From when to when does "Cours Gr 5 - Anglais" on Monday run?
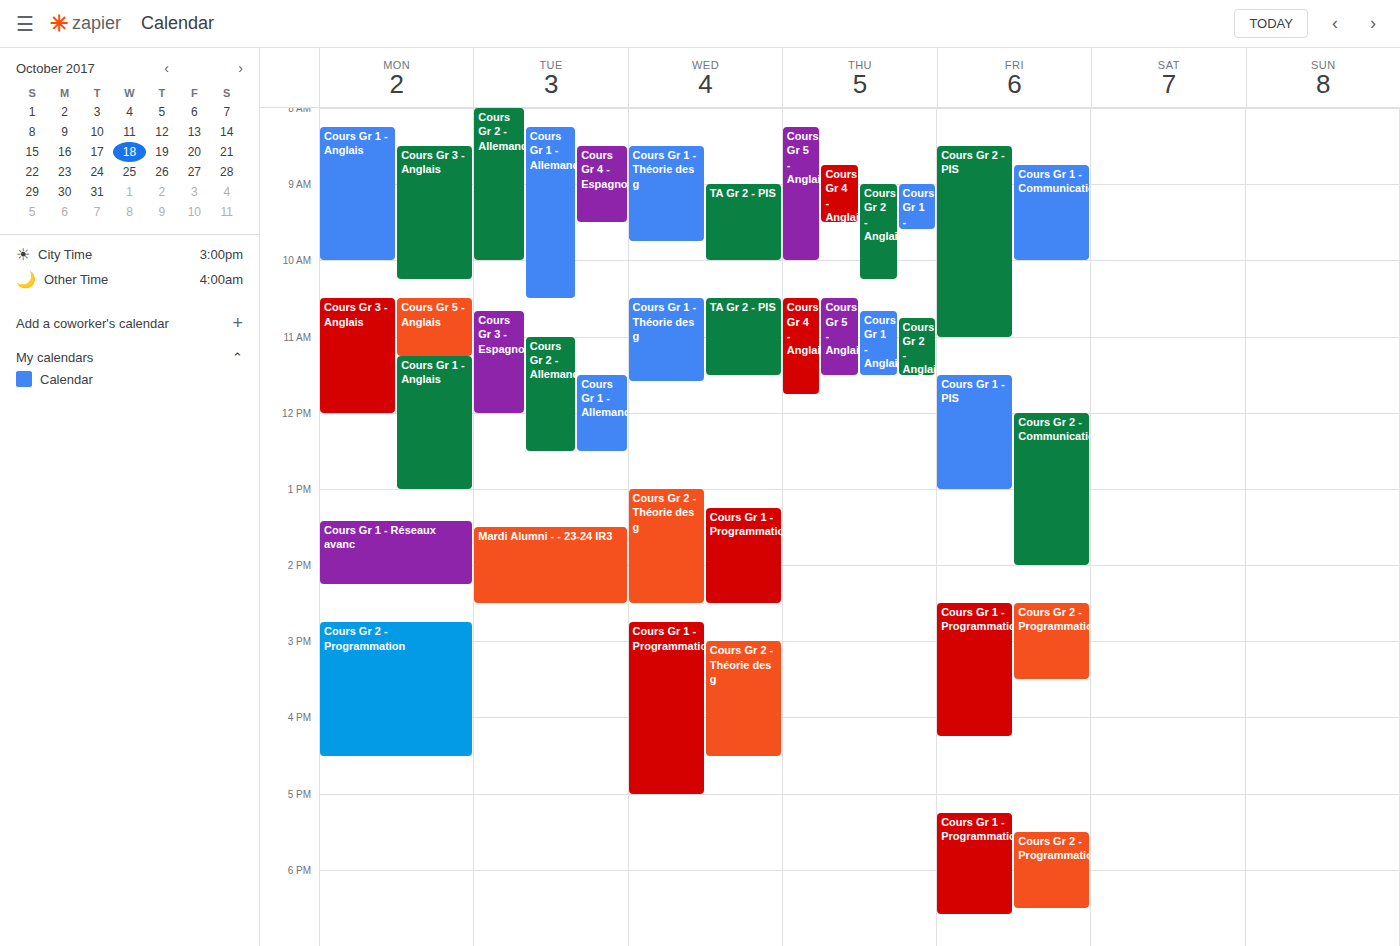
10:30 to 11:15